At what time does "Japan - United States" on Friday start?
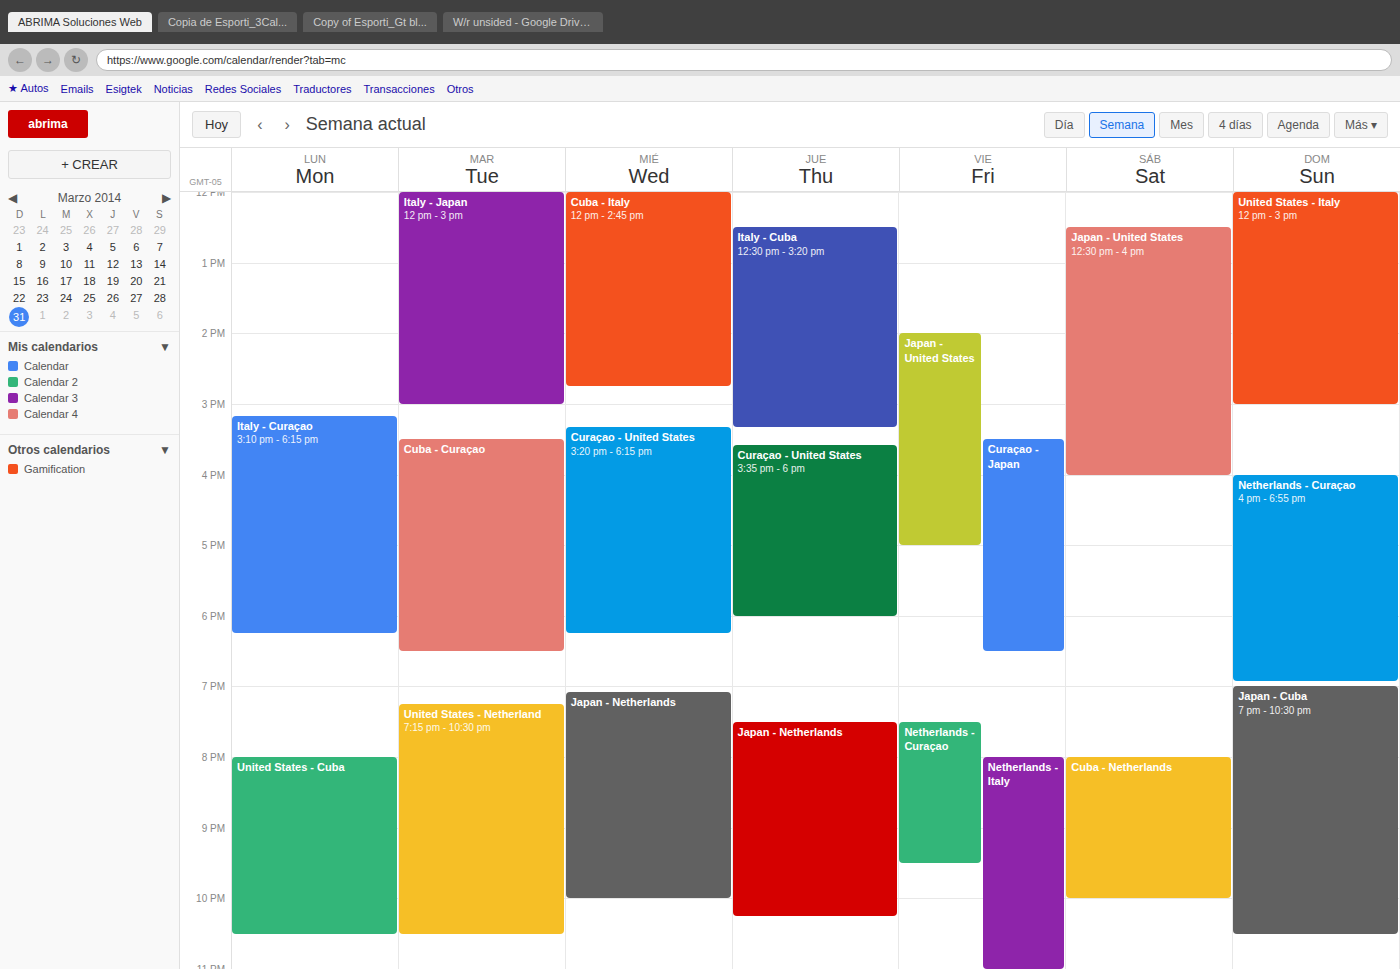
2:00 PM